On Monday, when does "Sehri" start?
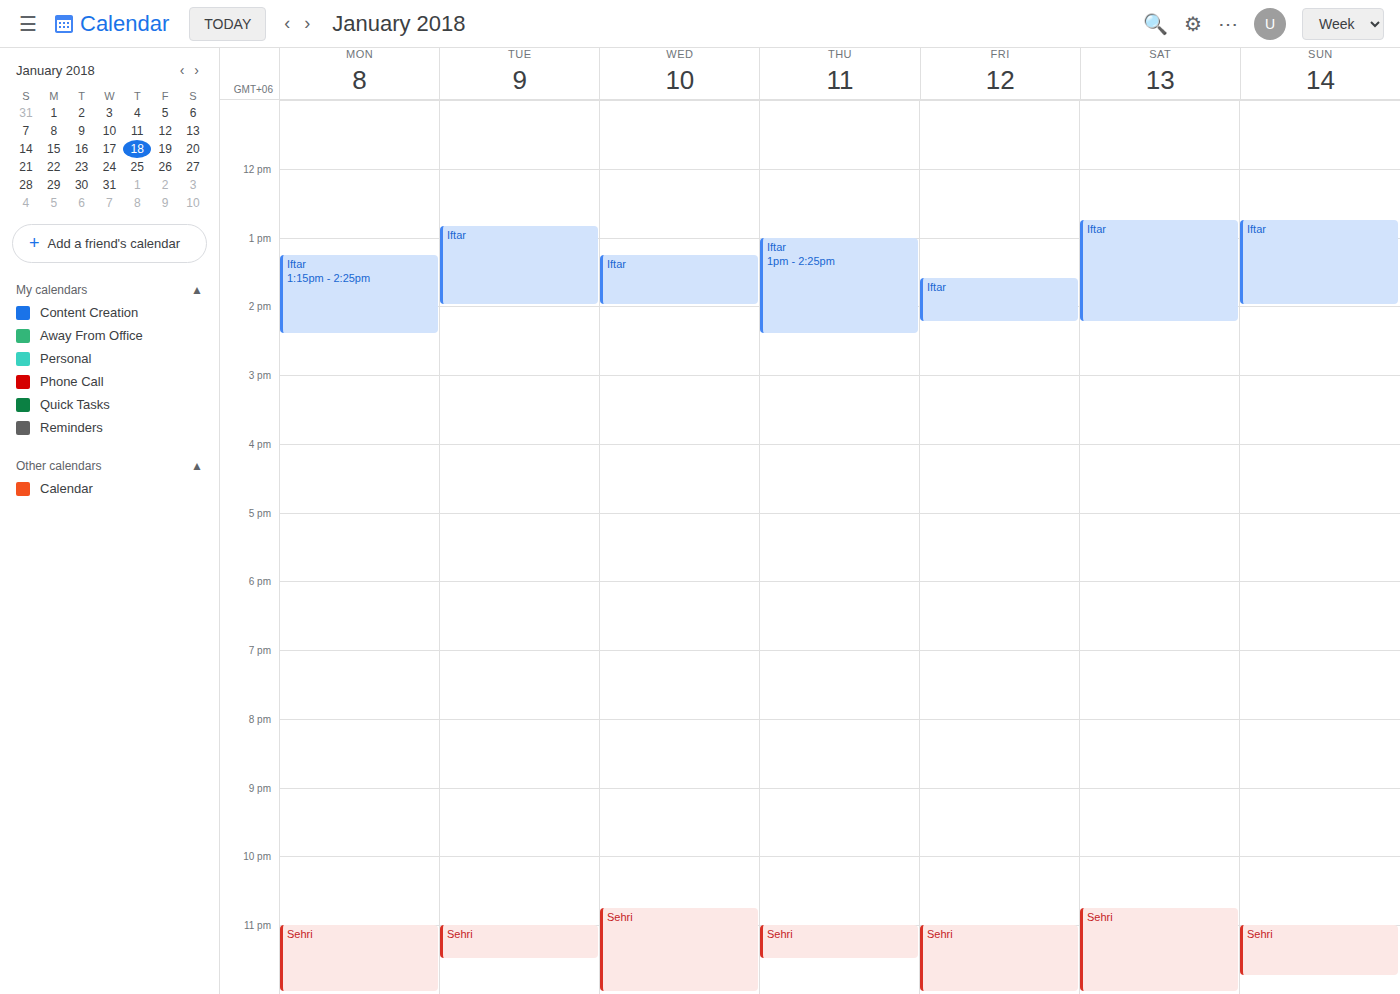
23:00